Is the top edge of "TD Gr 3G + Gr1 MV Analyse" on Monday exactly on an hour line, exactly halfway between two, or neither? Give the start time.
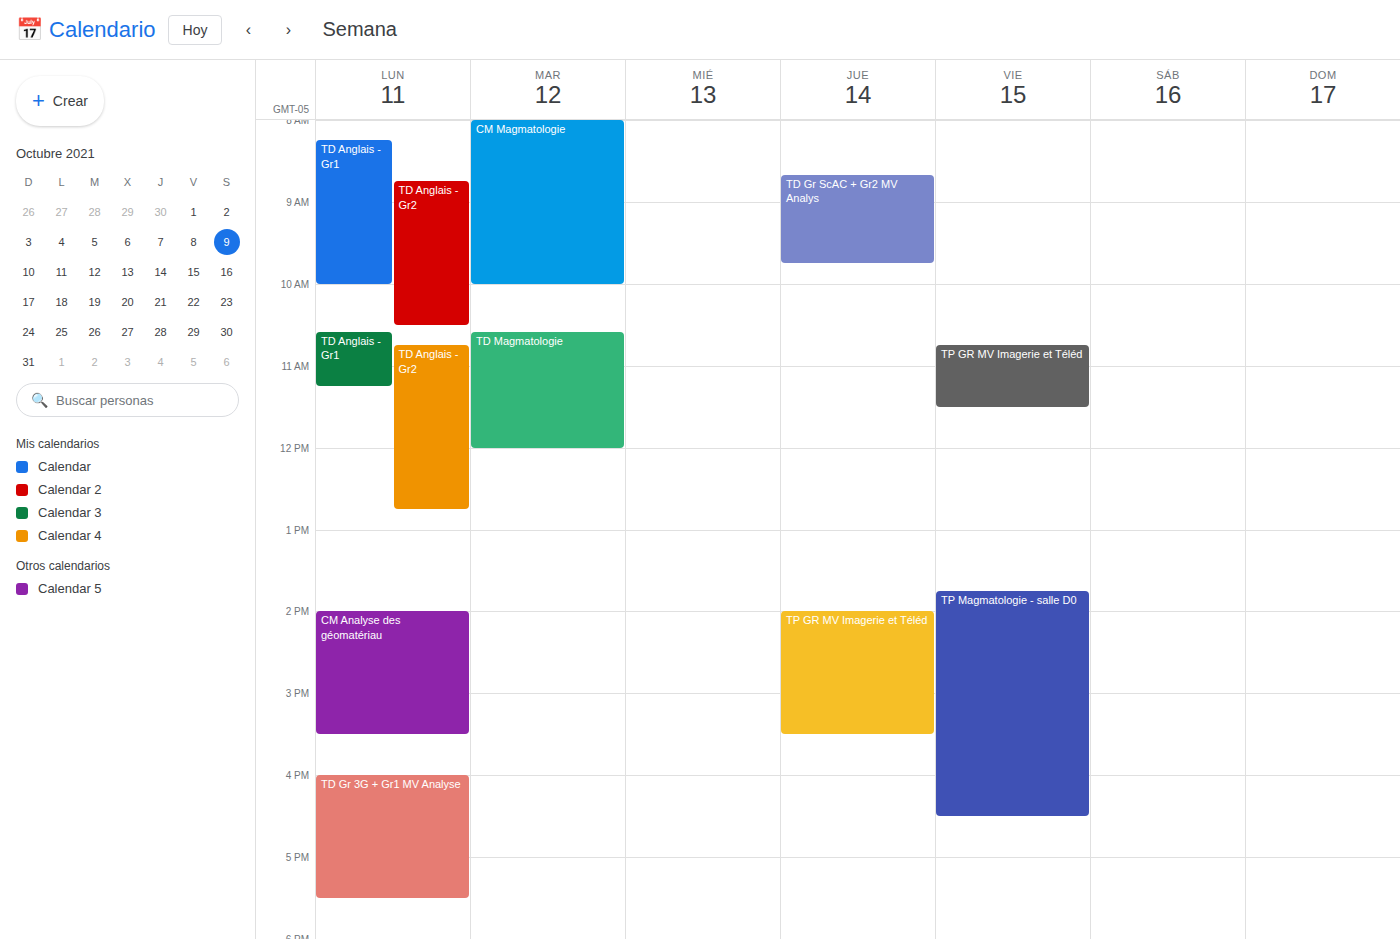
4:00 PM -- exactly on the 4 PM line.